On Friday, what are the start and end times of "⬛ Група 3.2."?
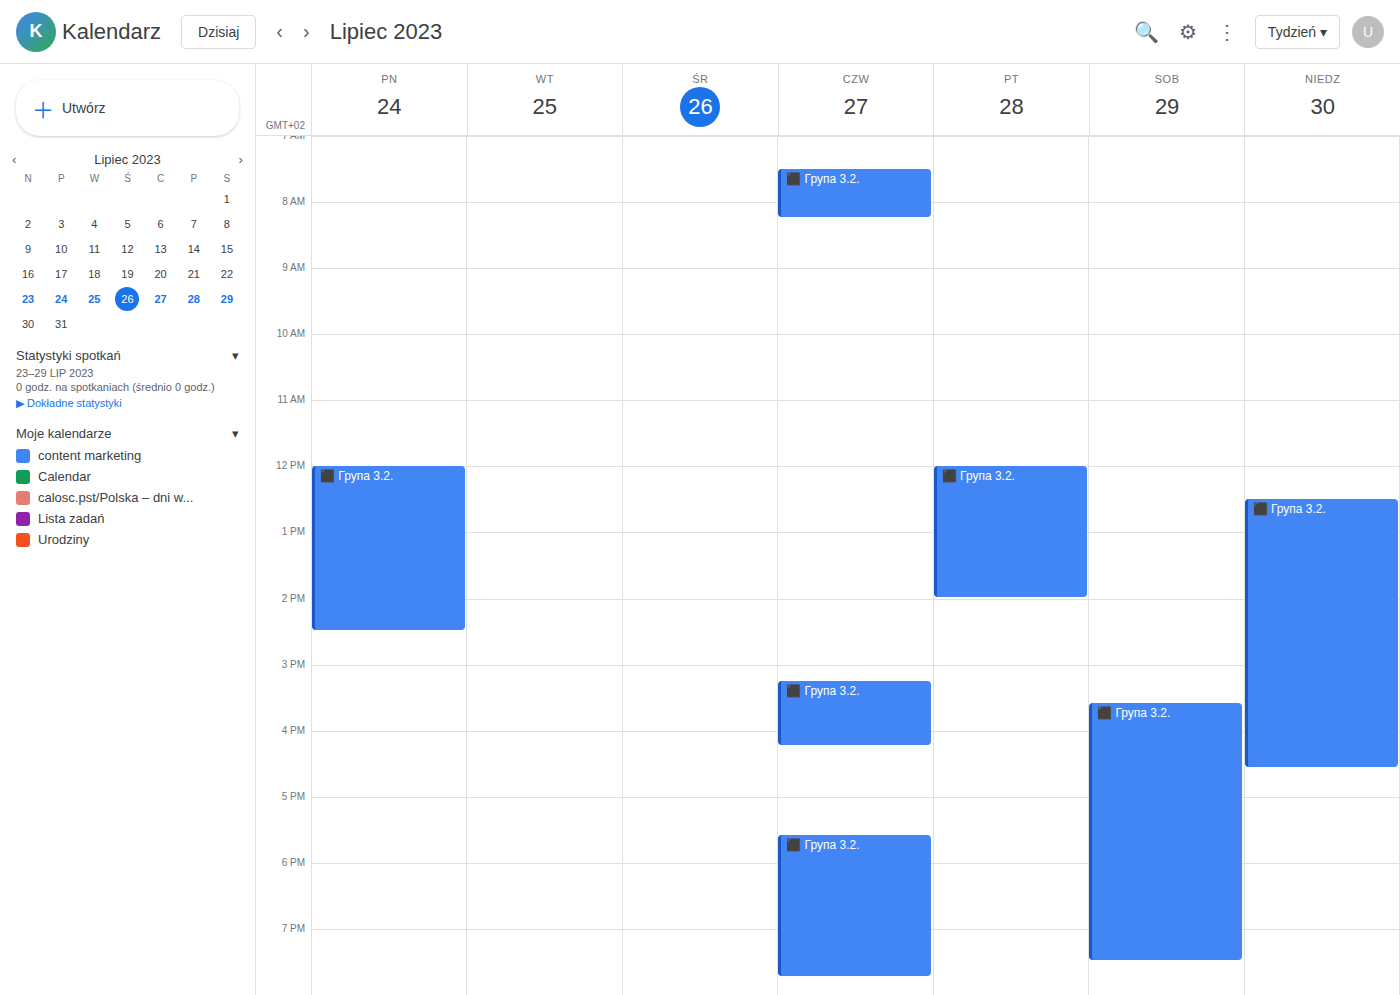
12:00 PM to 2:00 PM